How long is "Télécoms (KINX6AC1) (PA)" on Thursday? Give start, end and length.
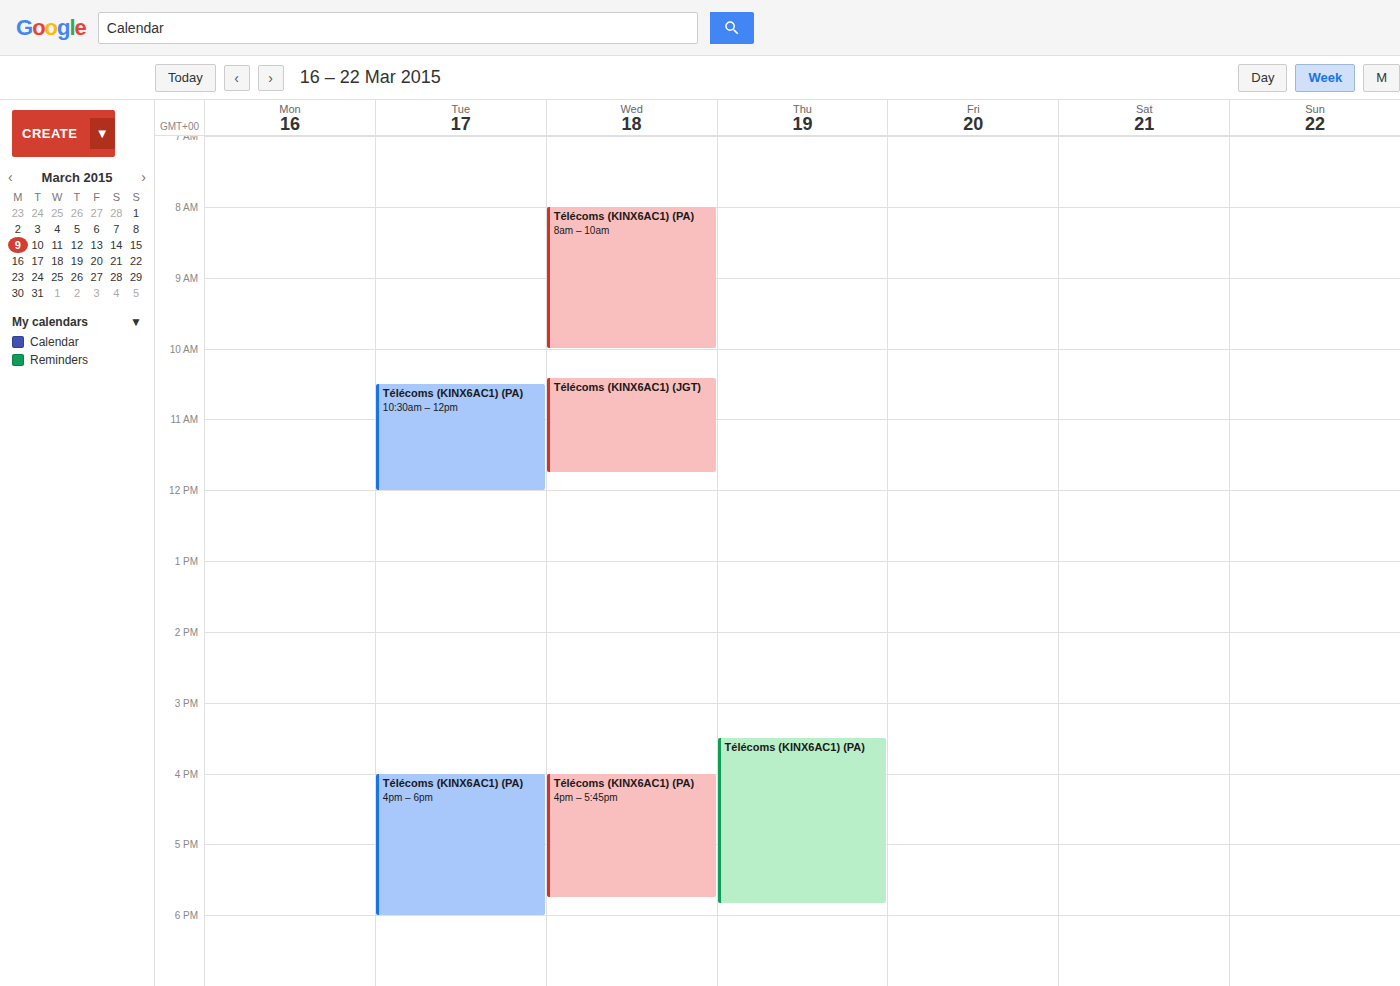
3:30 PM to 5:50 PM, 2 hours 20 minutes